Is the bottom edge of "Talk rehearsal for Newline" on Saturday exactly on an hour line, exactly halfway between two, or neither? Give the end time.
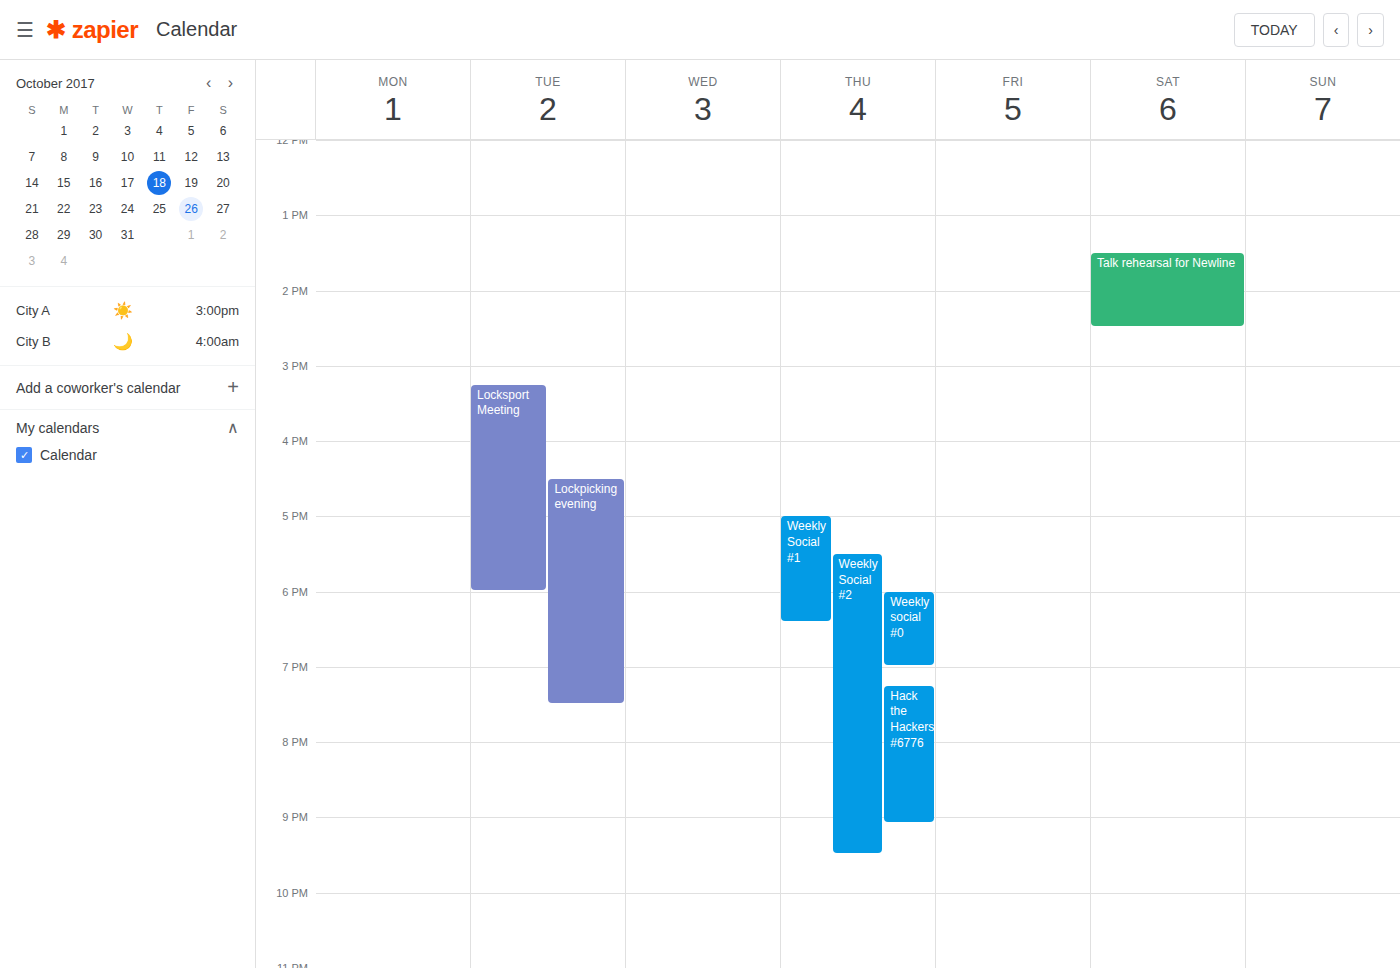
14:30 -- halfway between the 14:00 and 15:00 lines.